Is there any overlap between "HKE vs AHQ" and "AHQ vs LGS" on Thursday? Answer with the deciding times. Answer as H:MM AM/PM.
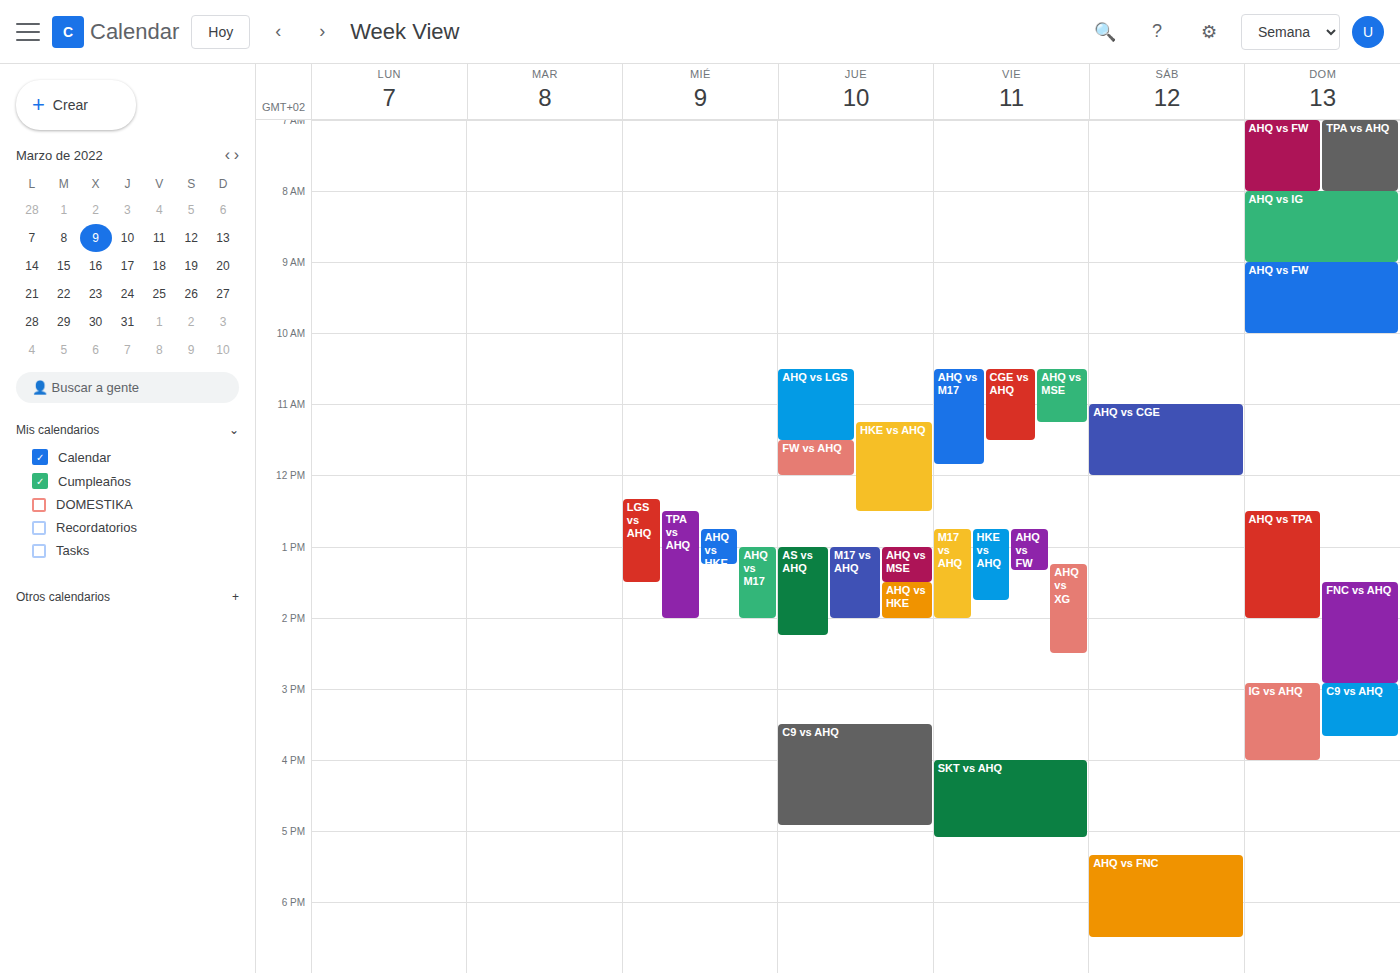
"HKE vs AHQ" starts at 11:15 AM, before "AHQ vs LGS" ends at 11:30 AM -- they overlap.